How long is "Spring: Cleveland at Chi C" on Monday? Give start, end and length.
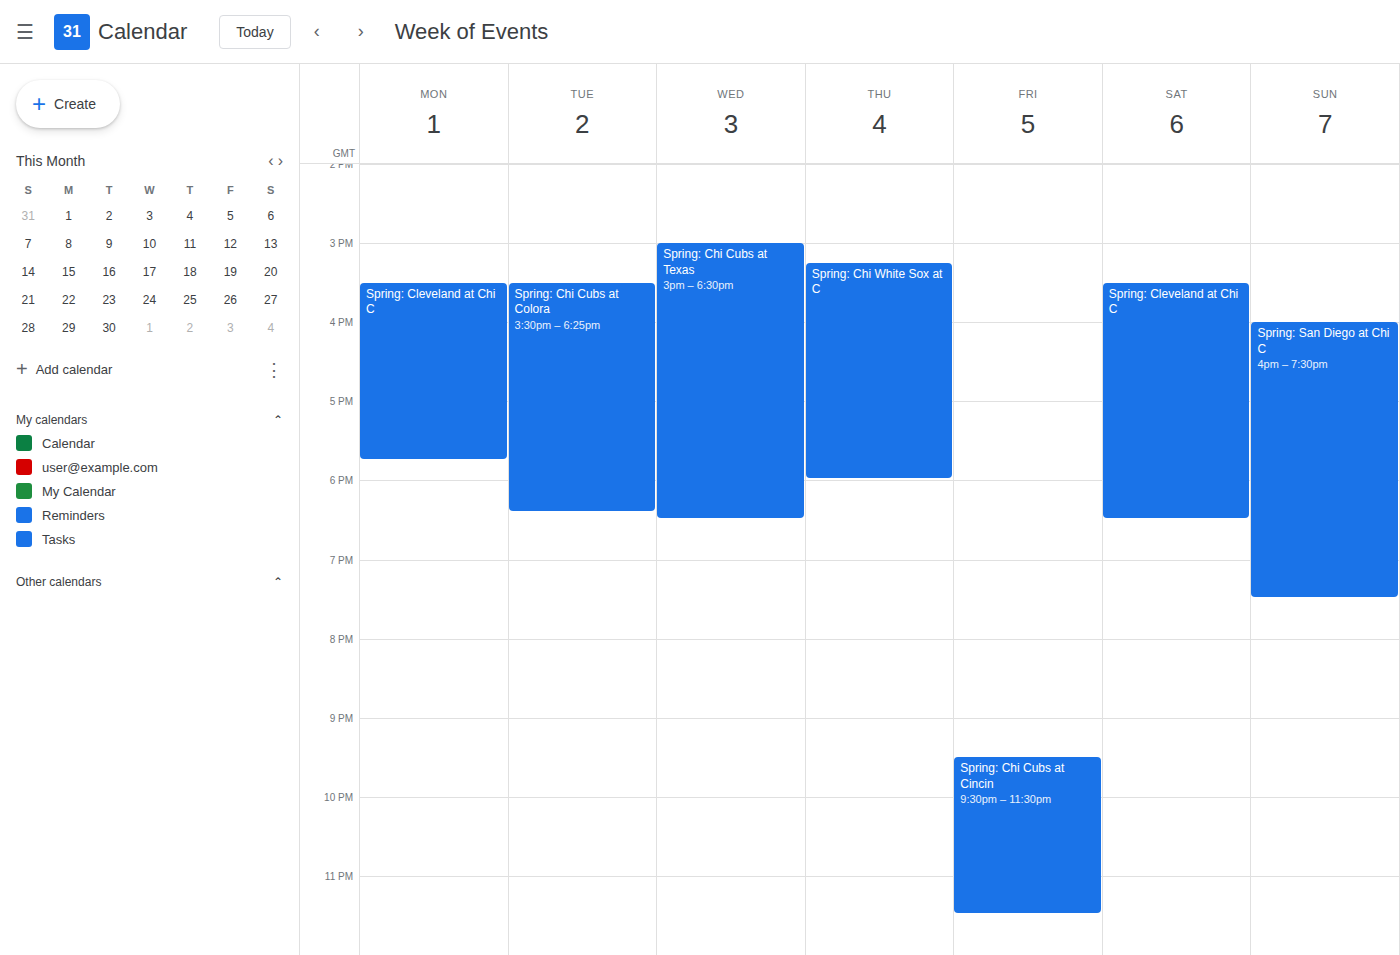
3:30 PM to 5:45 PM, 2 hours 15 minutes